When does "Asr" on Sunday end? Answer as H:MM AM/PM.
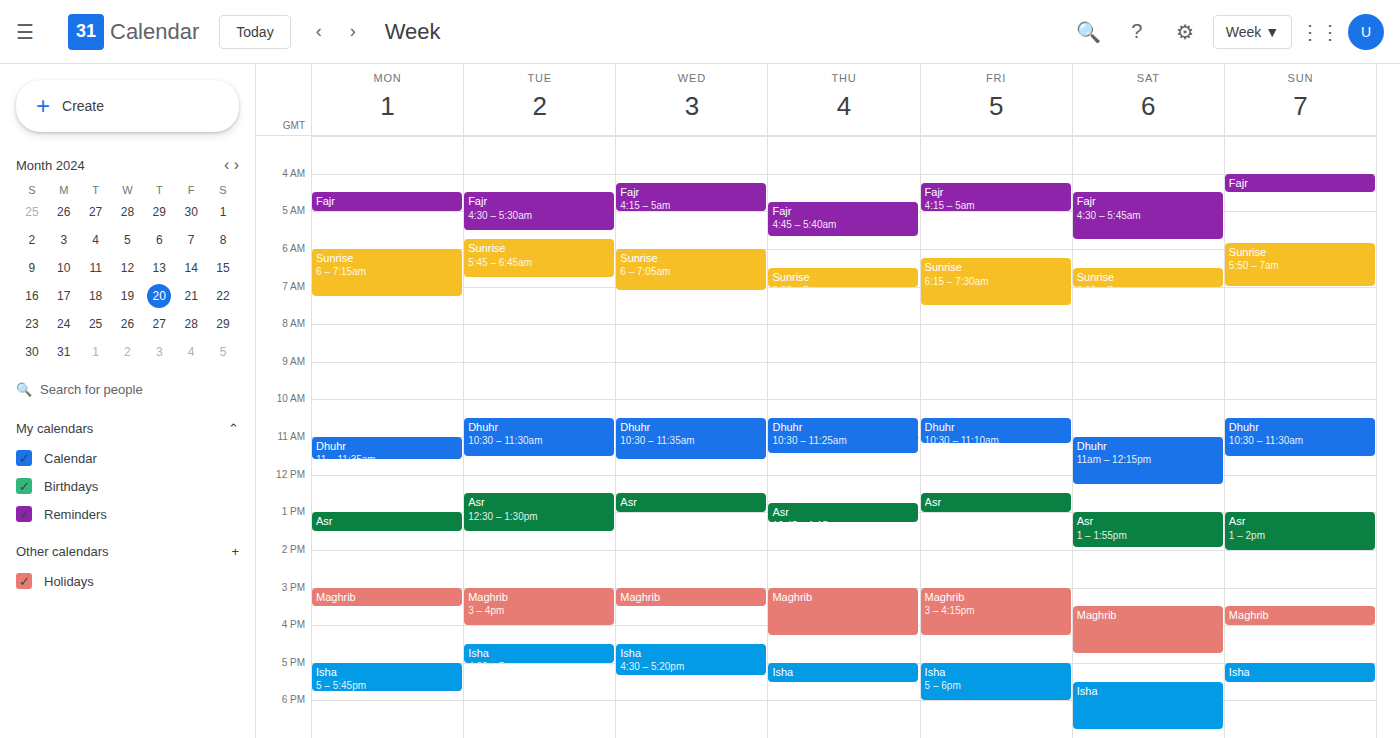
2:00 PM